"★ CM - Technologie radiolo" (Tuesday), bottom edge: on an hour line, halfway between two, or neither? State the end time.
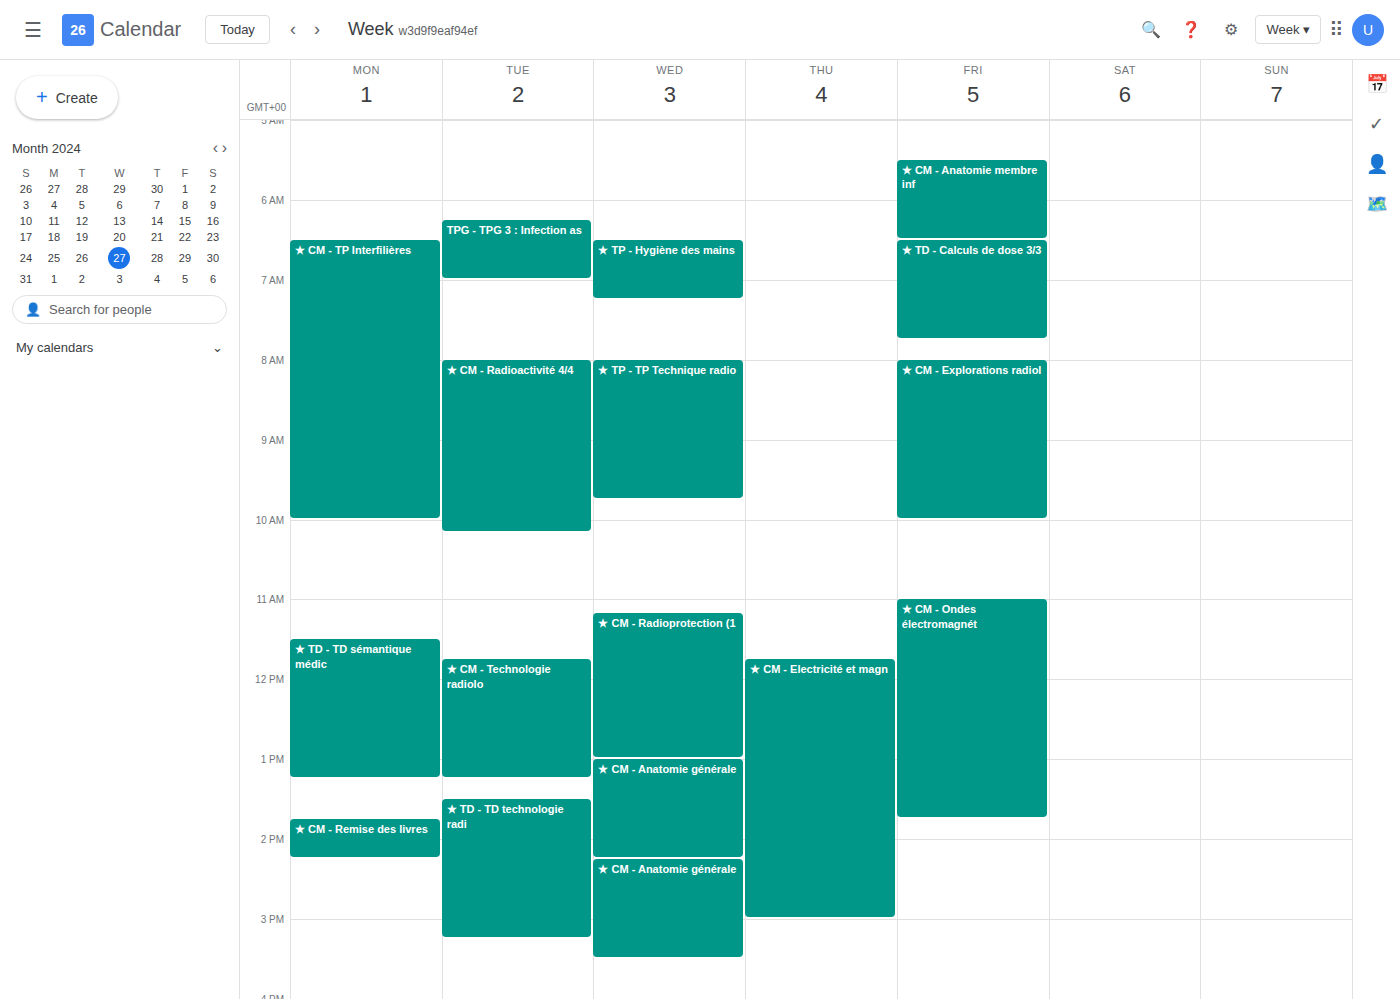
1:15 PM -- neither: a quarter of the way from the 1 PM line to the 2 PM line.